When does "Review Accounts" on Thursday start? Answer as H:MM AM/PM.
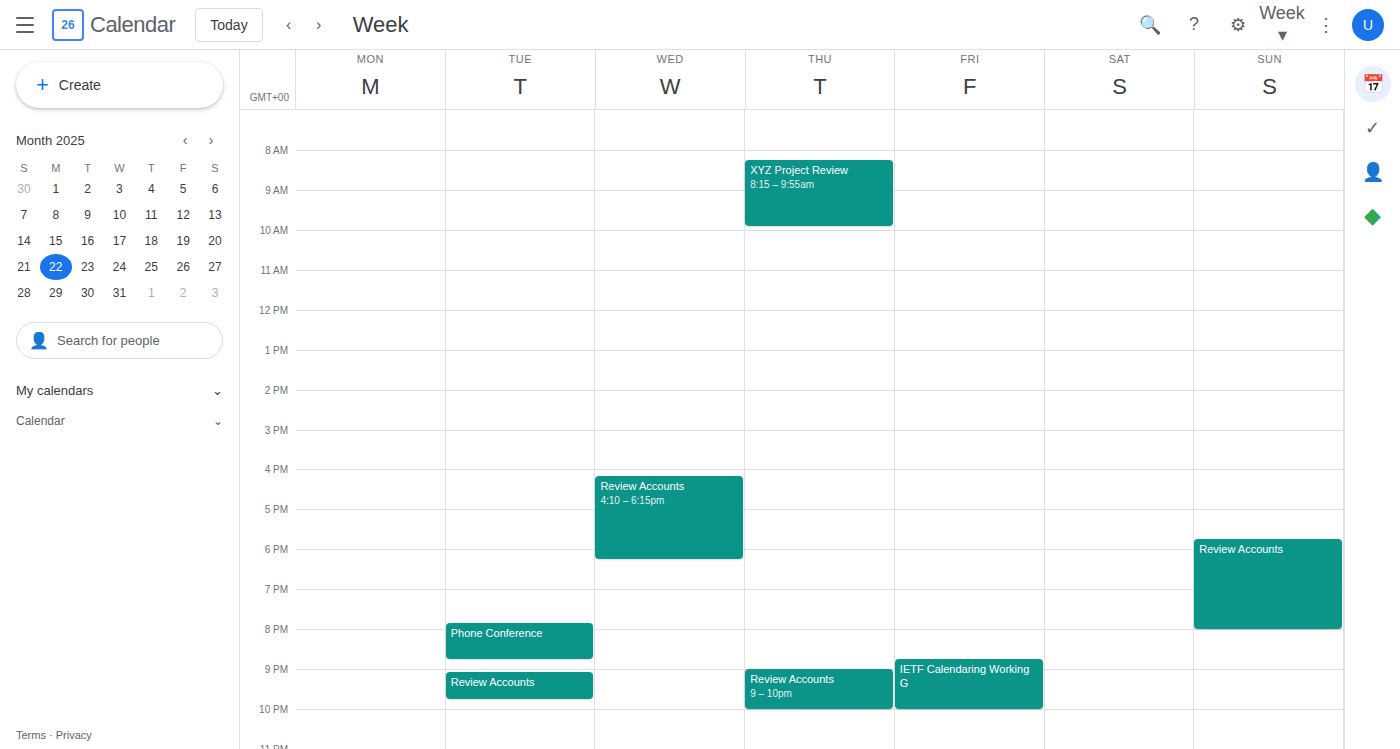
9:00 PM